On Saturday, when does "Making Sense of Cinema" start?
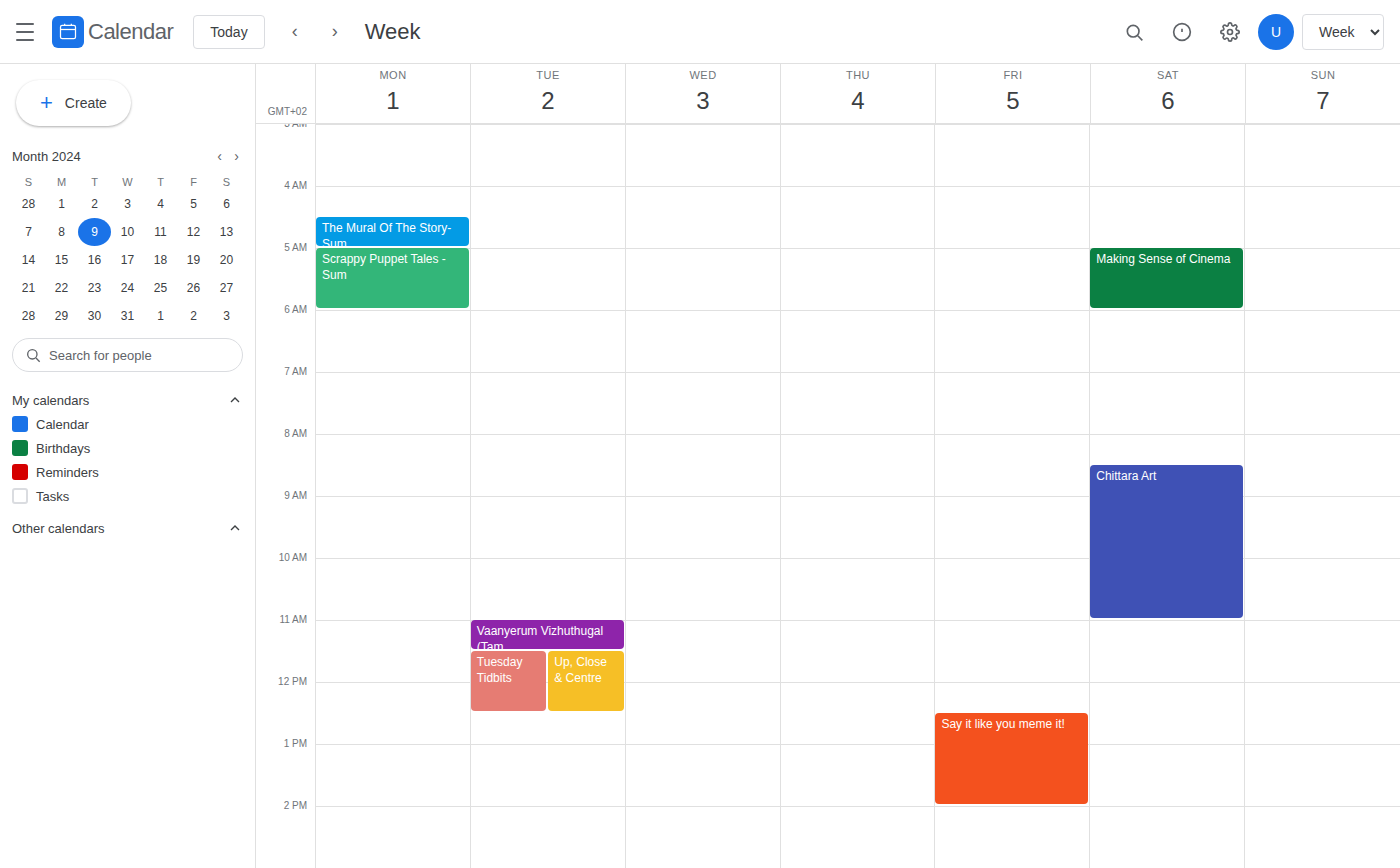
05:00